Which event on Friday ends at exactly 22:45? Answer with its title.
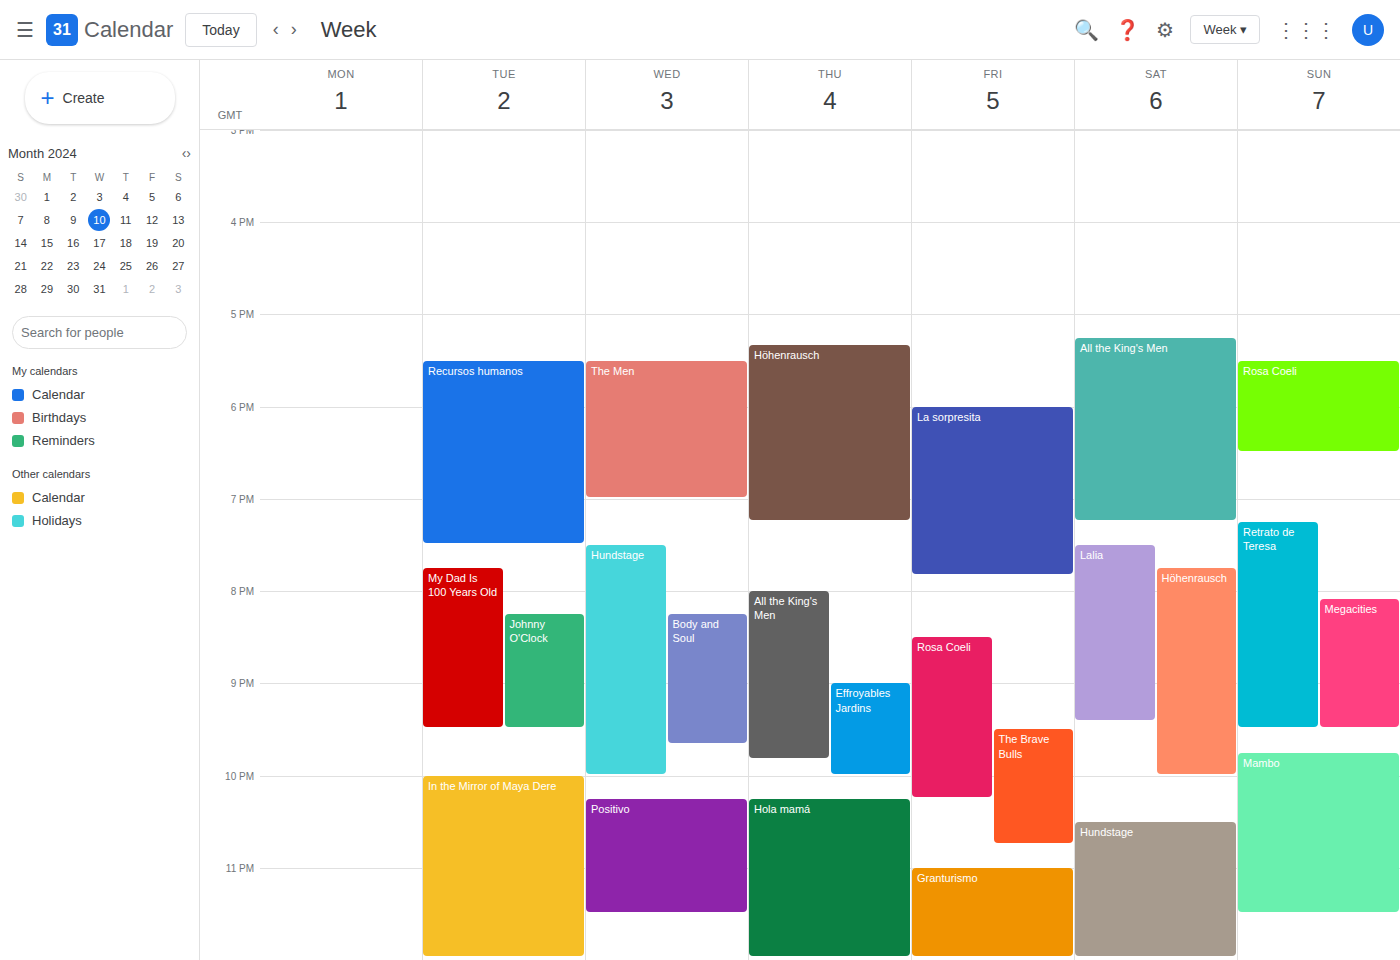
"The Brave Bulls"